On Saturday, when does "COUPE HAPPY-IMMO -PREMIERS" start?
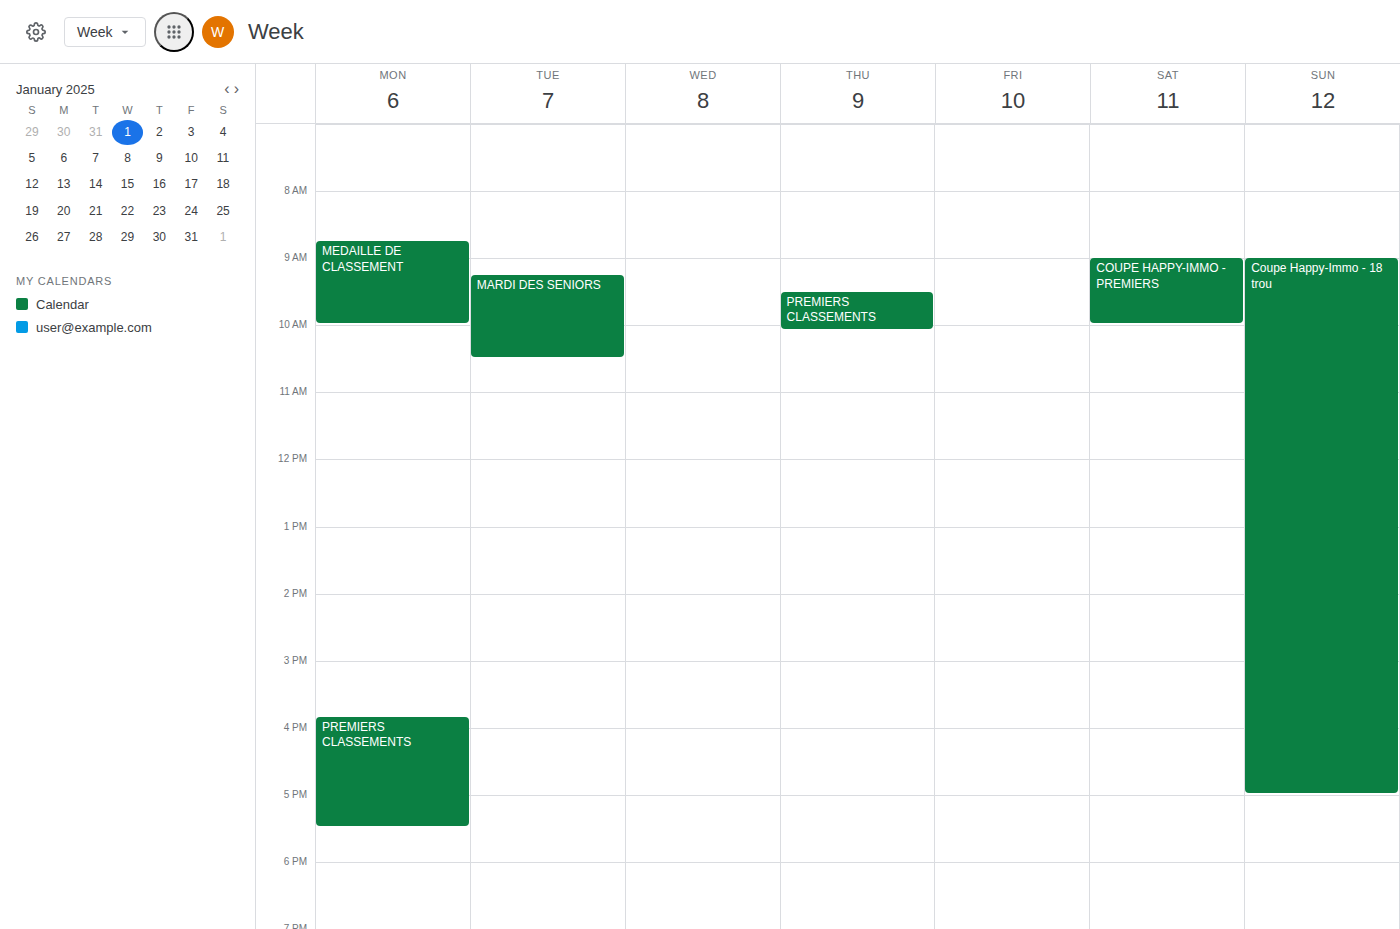
9:00 AM